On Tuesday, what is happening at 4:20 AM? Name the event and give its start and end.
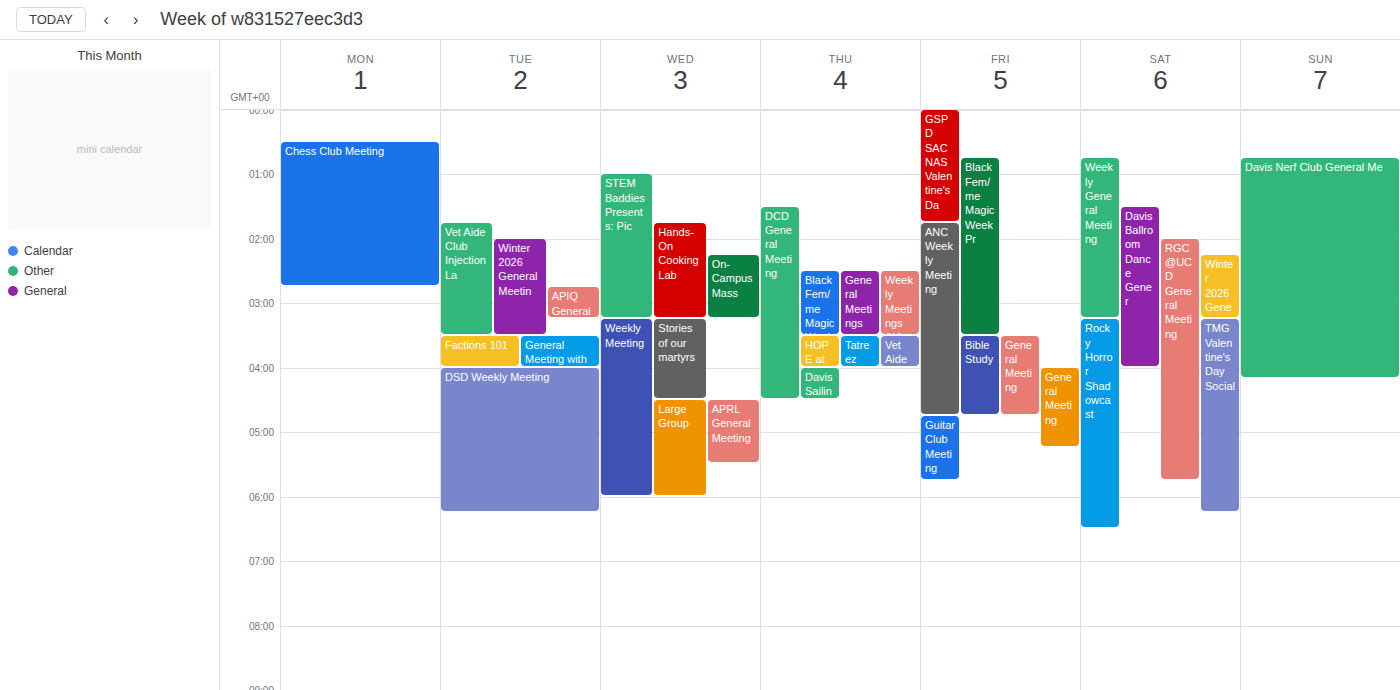
"DSD Weekly Meeting", 4:00 AM to 6:15 AM